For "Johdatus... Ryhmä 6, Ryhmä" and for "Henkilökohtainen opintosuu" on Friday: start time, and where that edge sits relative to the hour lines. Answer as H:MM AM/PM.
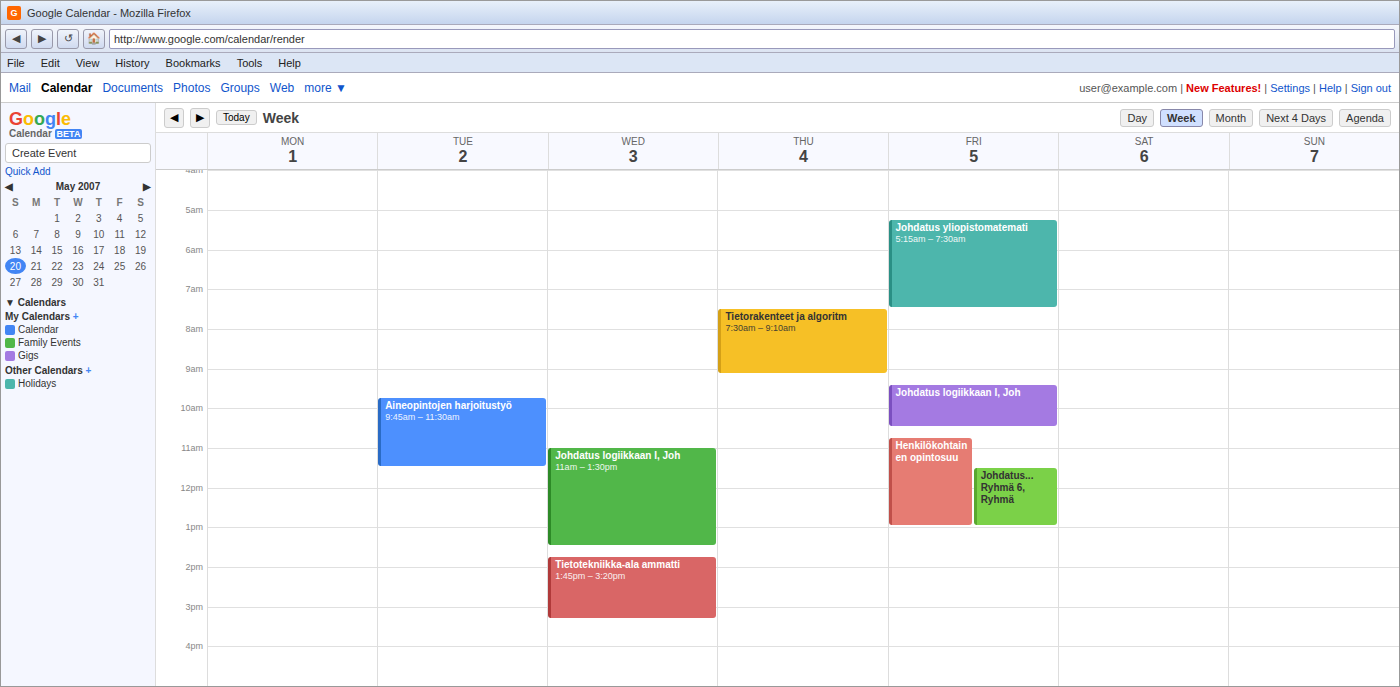
"Johdatus... Ryhmä 6, Ryhmä": 11:30 AM, halfway between the 11 AM and 12 PM lines. "Henkilökohtainen opintosuu": 10:45 AM, neither: three quarters of the way from the 10 AM line to the 11 AM line.